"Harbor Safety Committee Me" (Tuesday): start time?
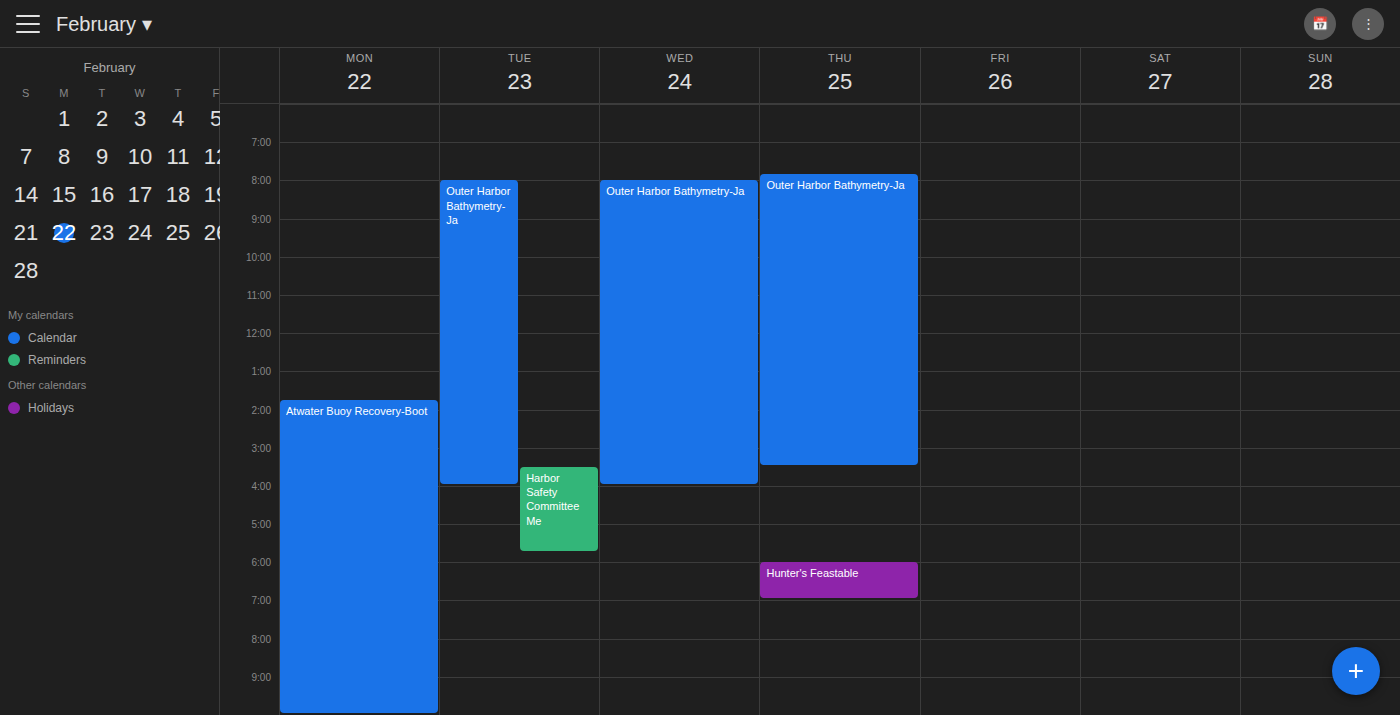
3:30 PM